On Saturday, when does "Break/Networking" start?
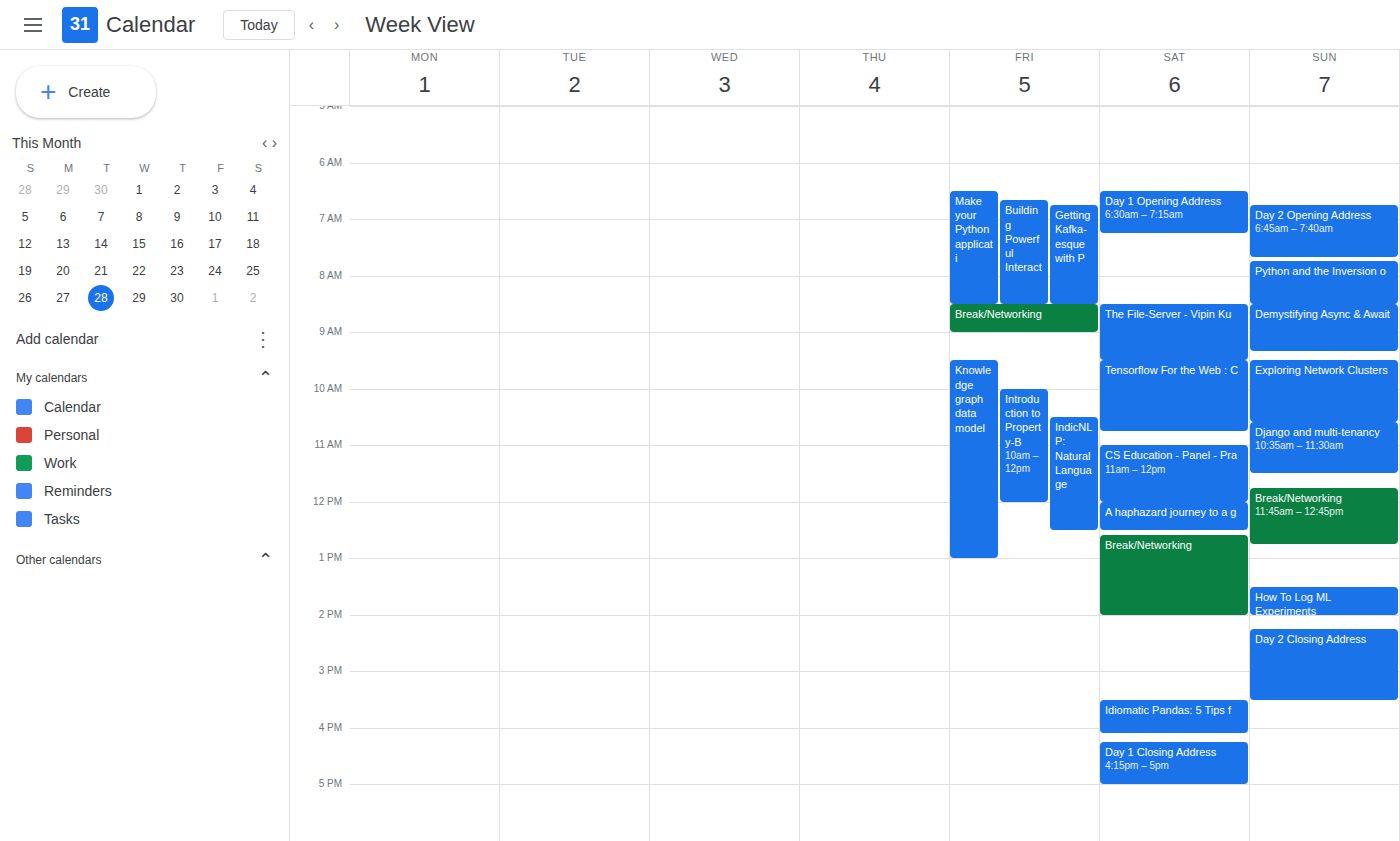
12:35 PM